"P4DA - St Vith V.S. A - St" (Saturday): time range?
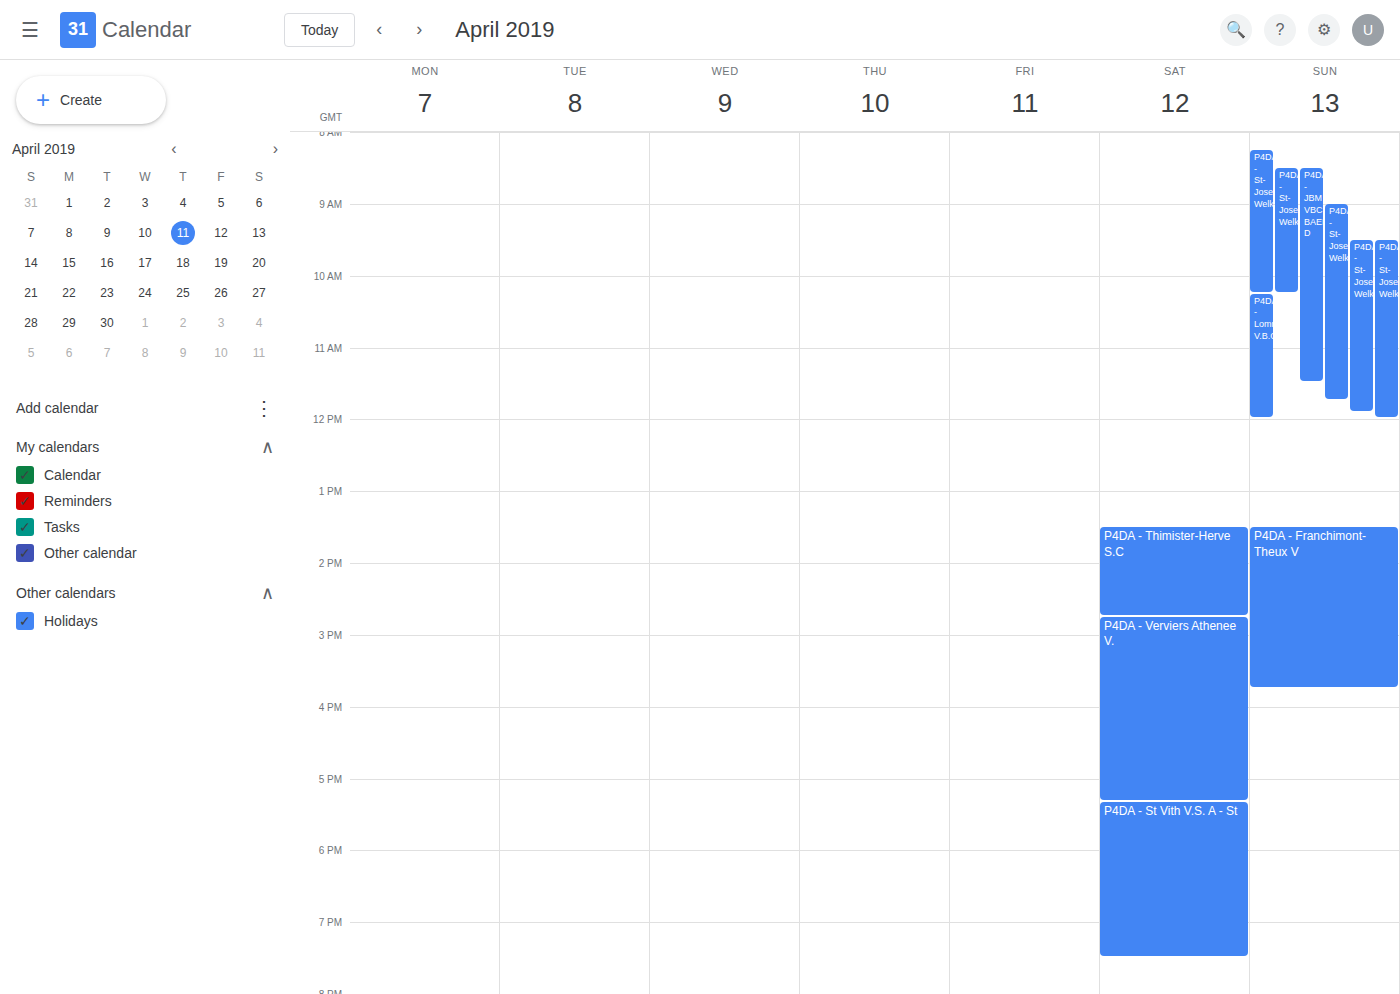
5:20 PM to 7:30 PM